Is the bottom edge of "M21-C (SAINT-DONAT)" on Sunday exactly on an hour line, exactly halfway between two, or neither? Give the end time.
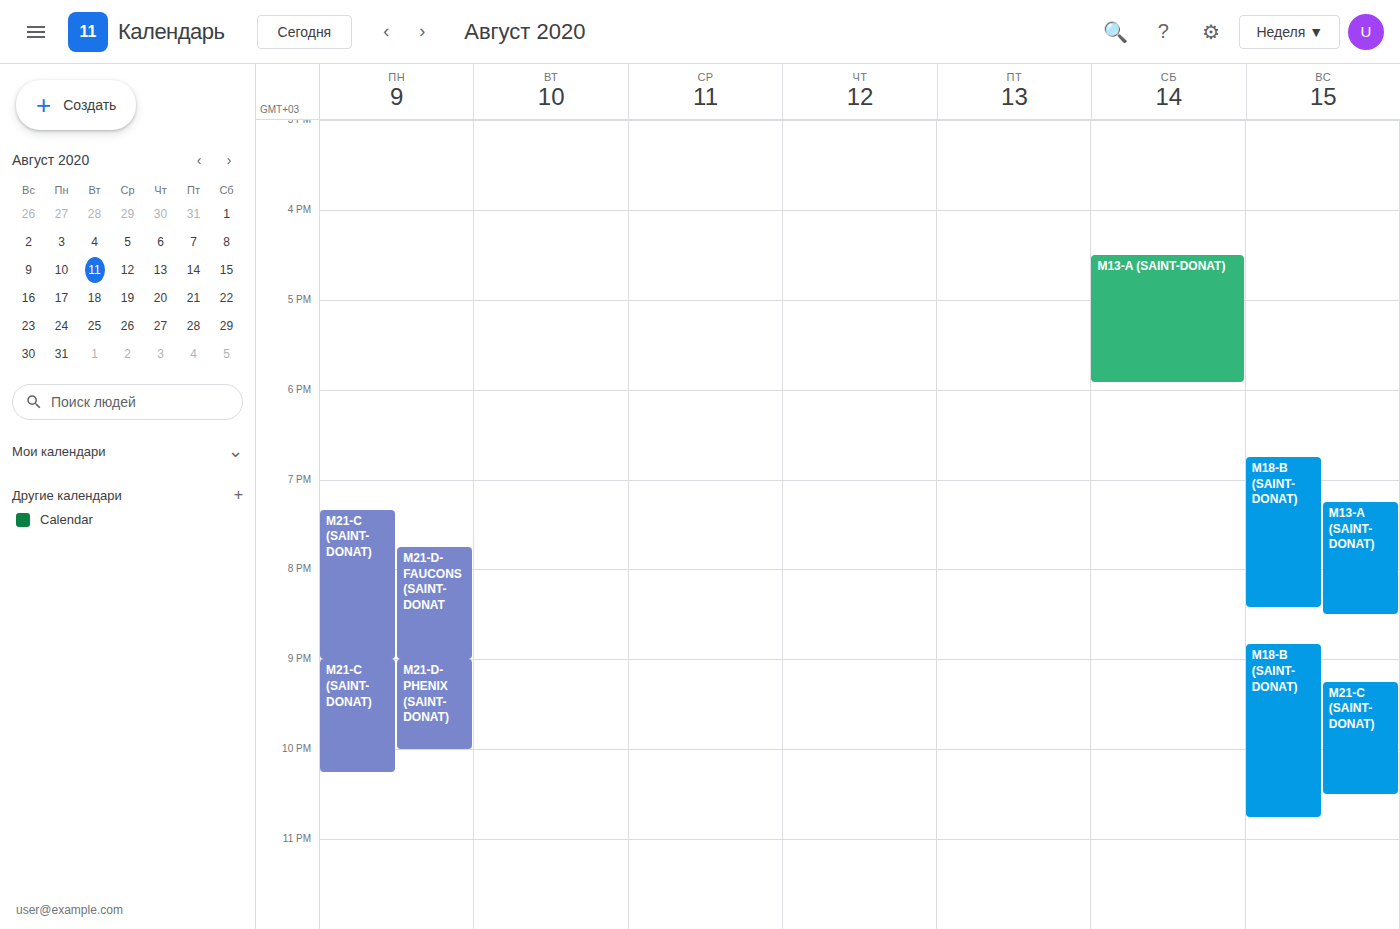
22:30 -- halfway between the 22:00 and 23:00 lines.